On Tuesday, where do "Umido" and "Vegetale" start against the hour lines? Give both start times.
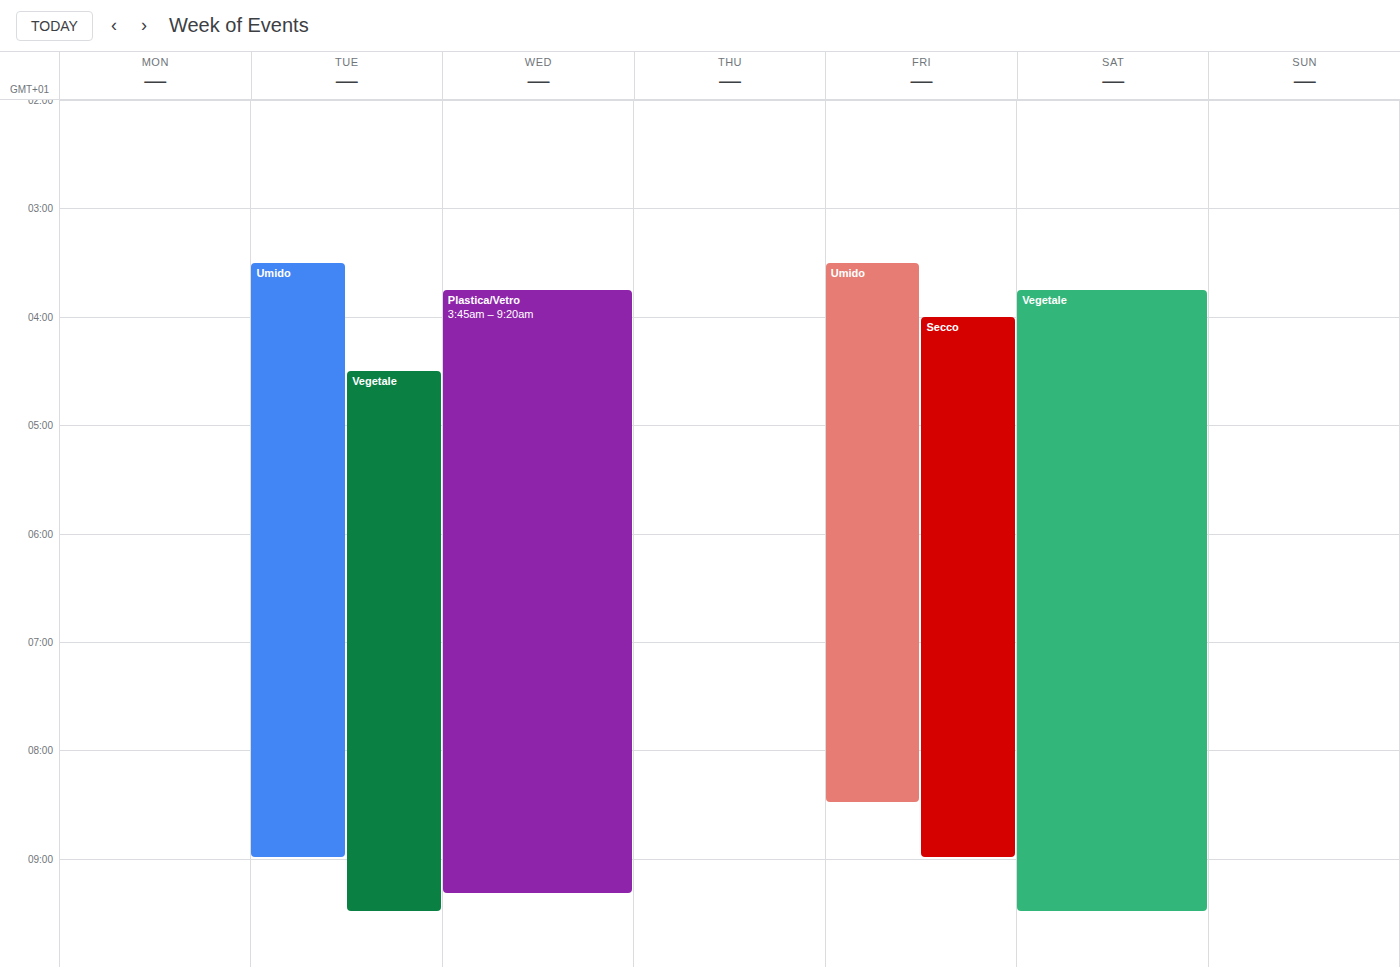
"Umido": 03:30, halfway between the 03:00 and 04:00 lines. "Vegetale": 04:30, halfway between the 04:00 and 05:00 lines.